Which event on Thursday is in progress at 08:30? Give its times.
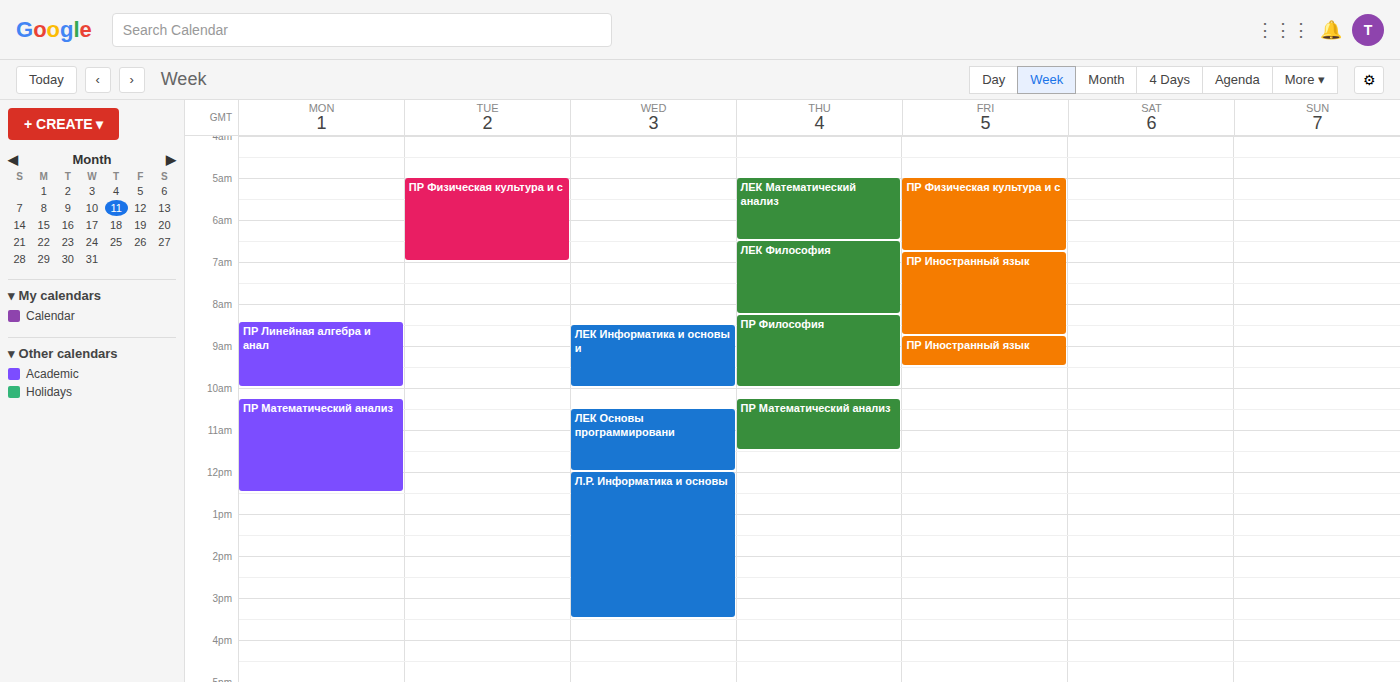
"ПР Философия", 08:15 to 10:00